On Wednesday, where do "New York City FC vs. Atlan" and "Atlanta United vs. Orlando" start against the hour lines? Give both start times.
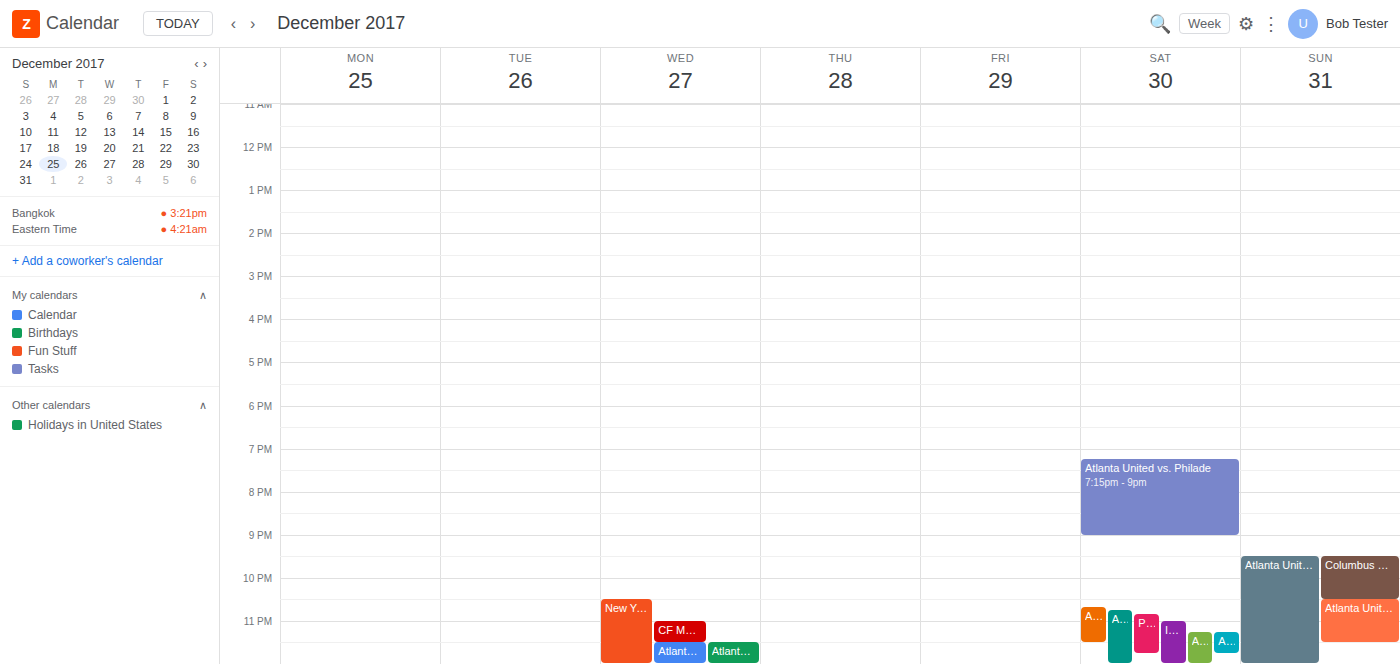
"New York City FC vs. Atlan": 10:30 PM, halfway between the 10 PM and 11 PM lines. "Atlanta United vs. Orlando": 11:30 PM, halfway between the 11 PM and 12 AM lines.